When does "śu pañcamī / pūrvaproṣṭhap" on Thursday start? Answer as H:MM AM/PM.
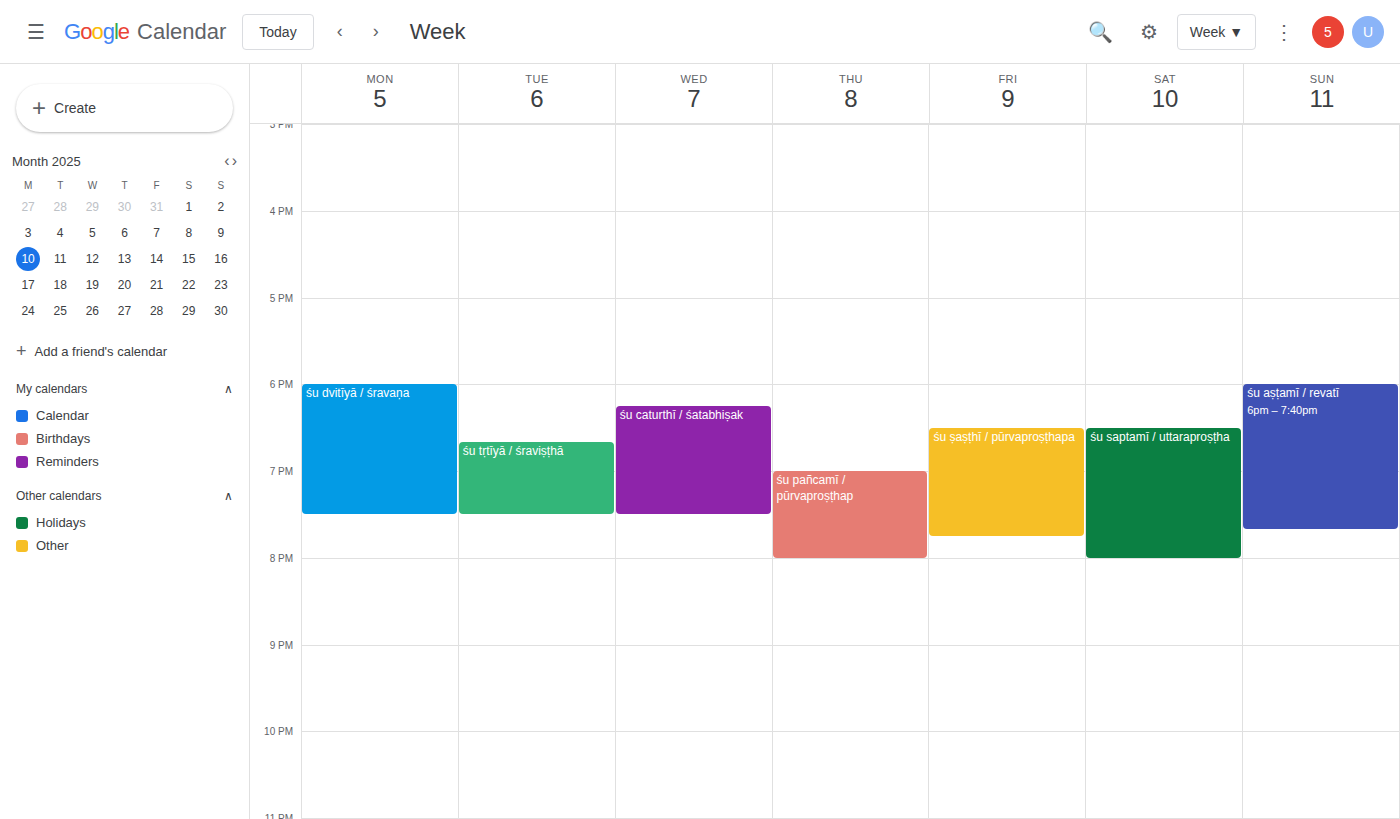
7:00 PM